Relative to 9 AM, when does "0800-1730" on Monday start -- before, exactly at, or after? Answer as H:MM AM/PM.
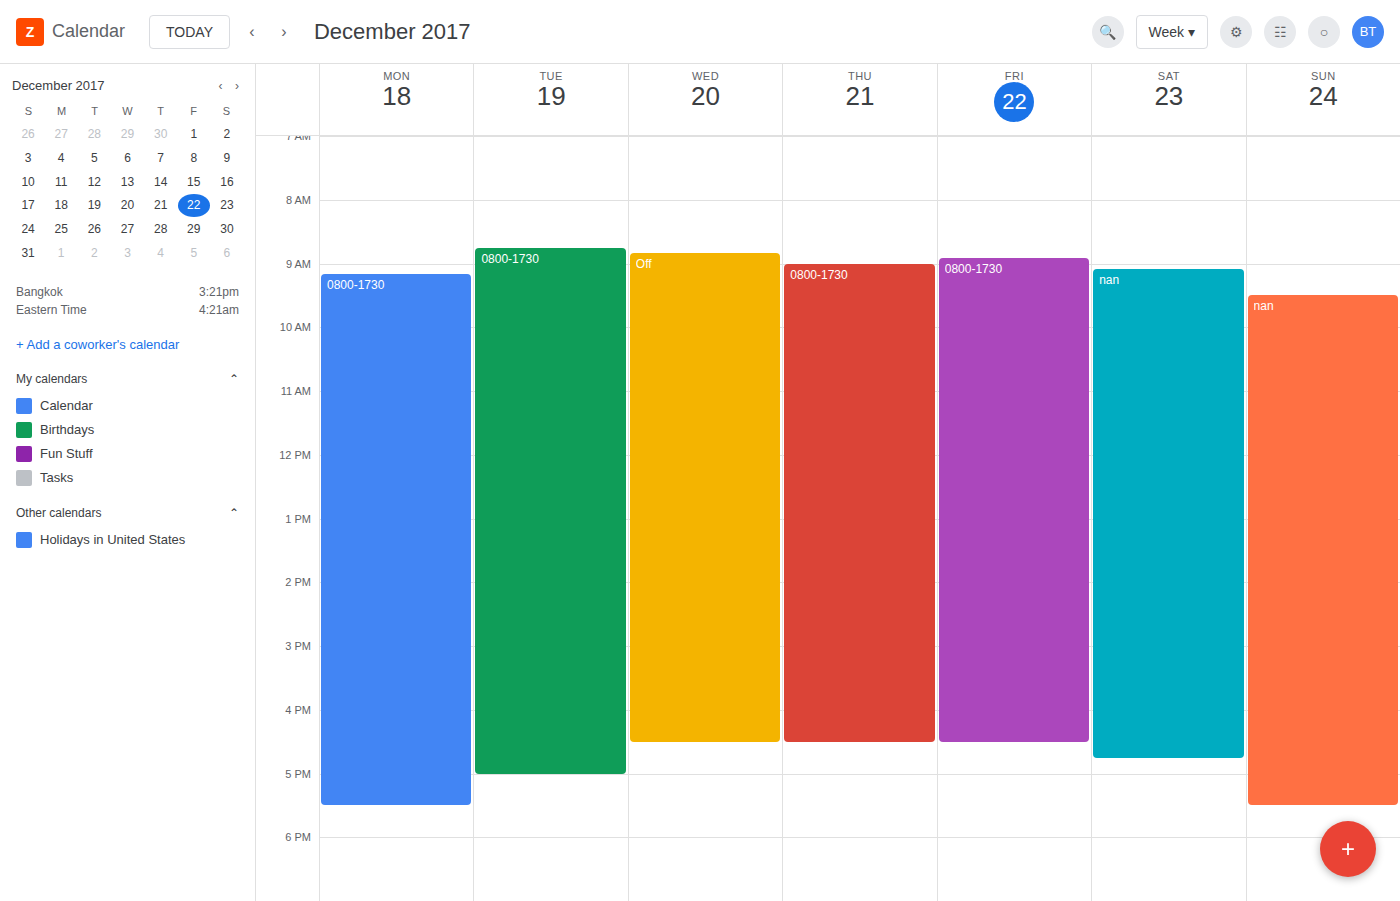
9:10 AM -- after 9 AM, 10 minutes below the 9 AM line.